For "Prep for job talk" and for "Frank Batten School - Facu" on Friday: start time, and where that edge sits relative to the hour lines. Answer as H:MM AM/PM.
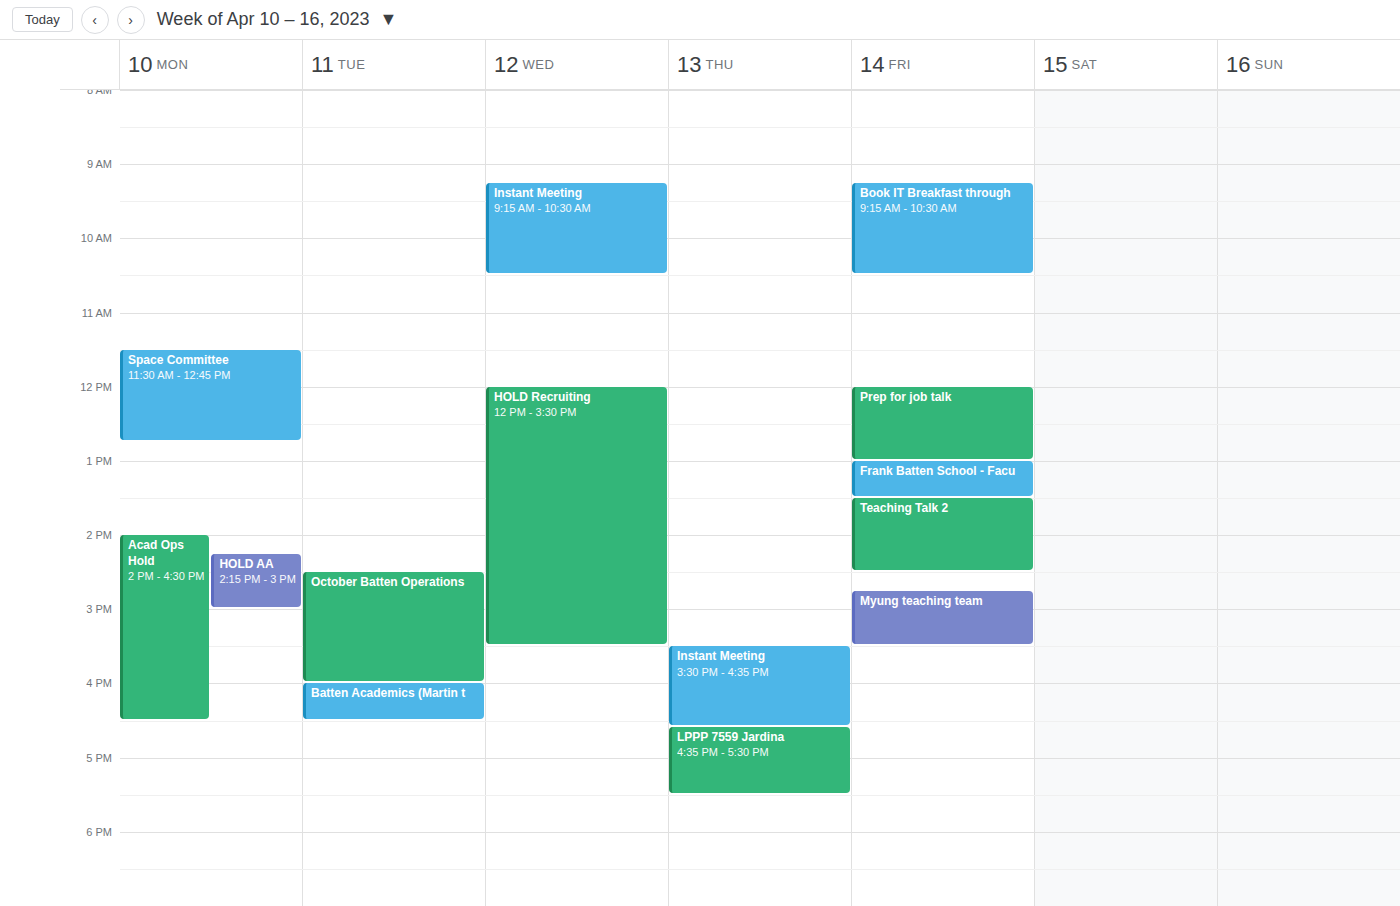
"Prep for job talk": 12:00 PM, exactly on the 12 PM line. "Frank Batten School - Facu": 1:00 PM, exactly on the 1 PM line.